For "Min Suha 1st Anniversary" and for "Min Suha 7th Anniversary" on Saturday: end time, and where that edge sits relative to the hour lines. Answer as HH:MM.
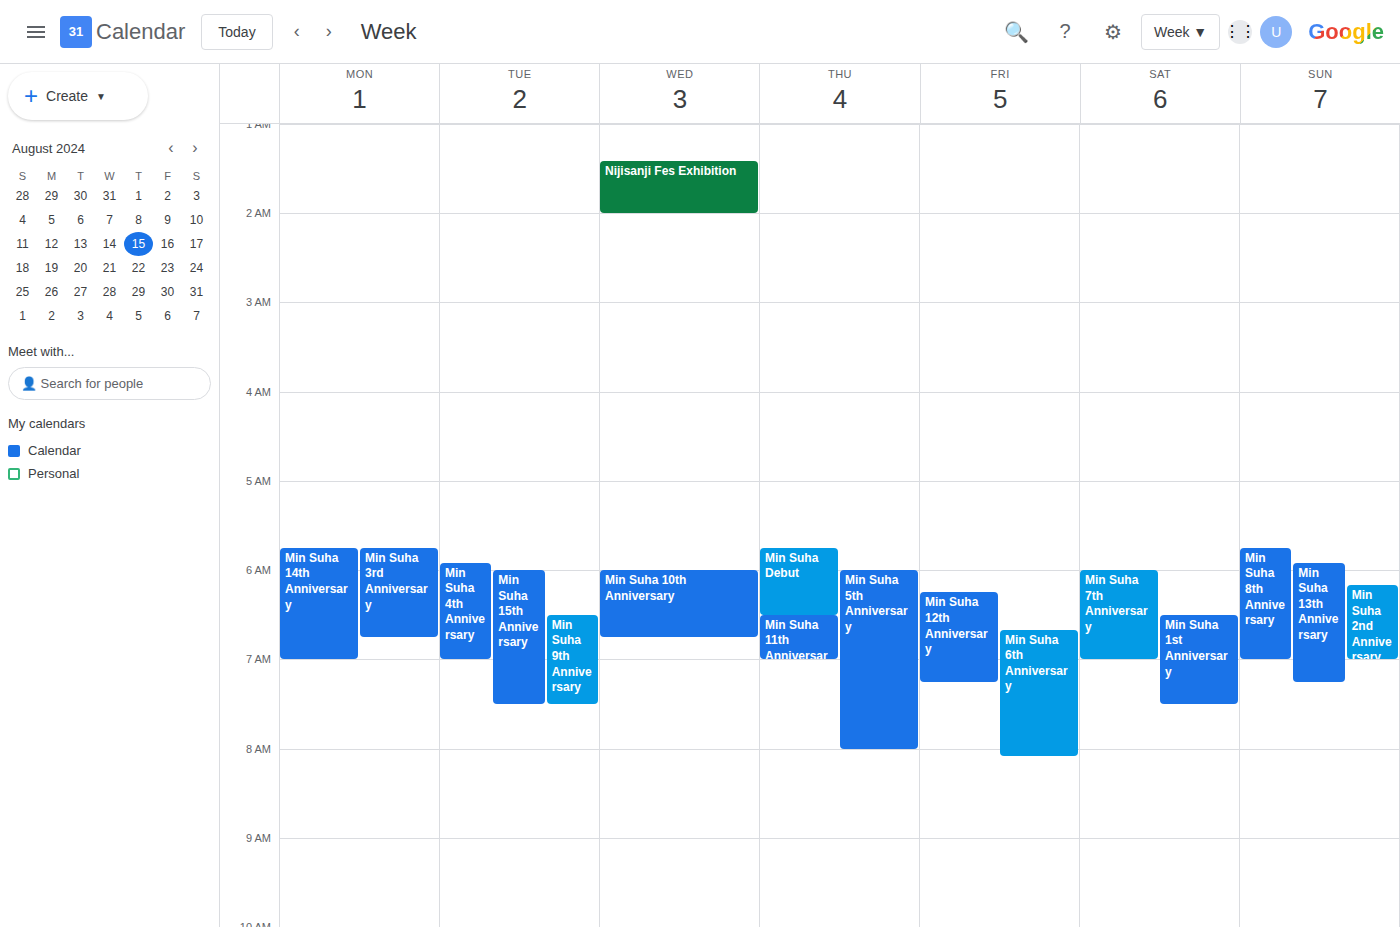
"Min Suha 1st Anniversary": 07:30, halfway between the 07:00 and 08:00 lines. "Min Suha 7th Anniversary": 07:00, exactly on the 07:00 line.